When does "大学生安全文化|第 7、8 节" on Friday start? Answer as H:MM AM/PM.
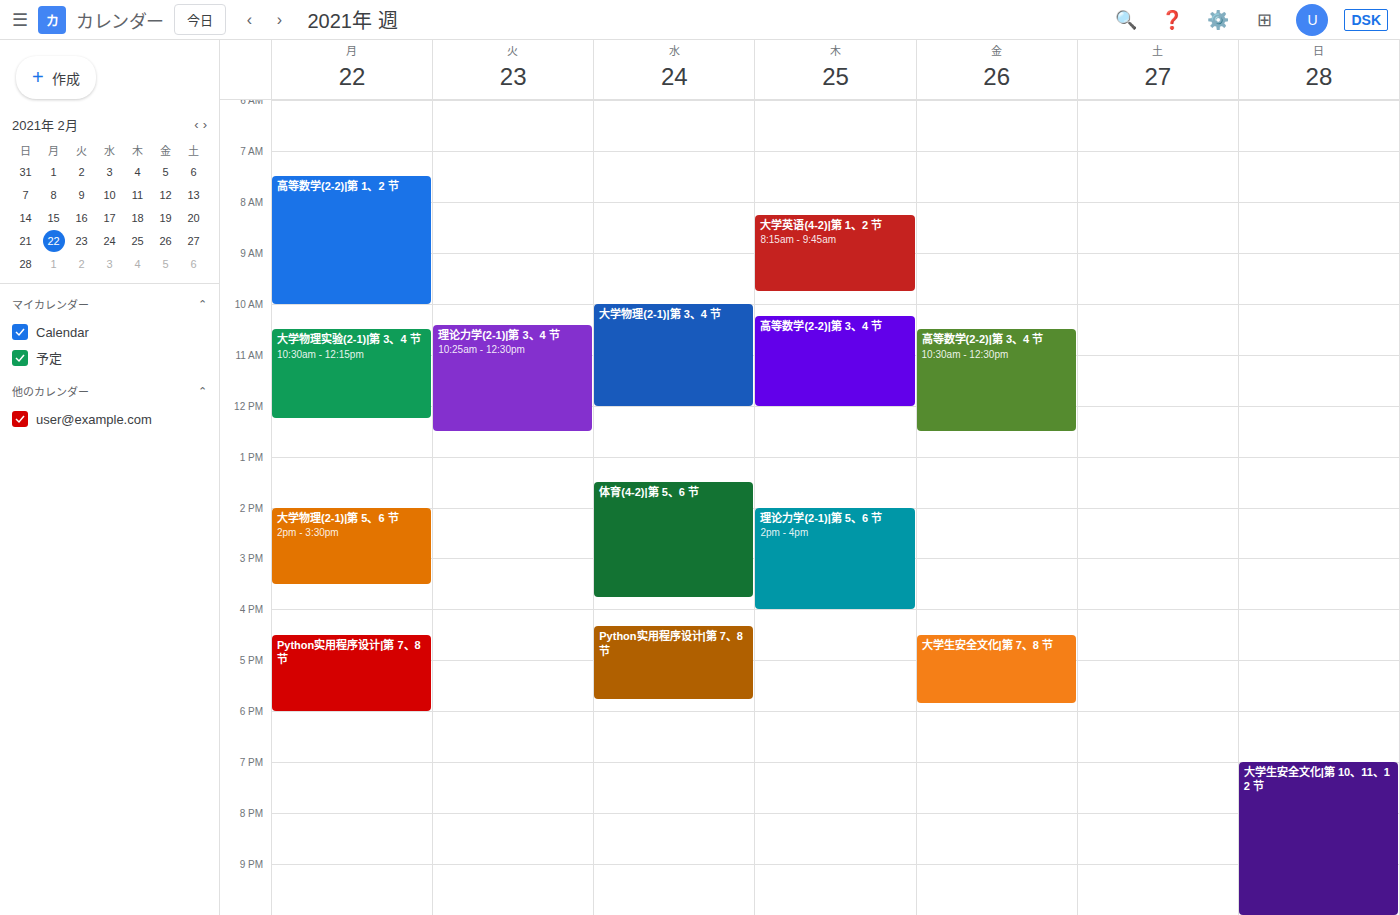
4:30 PM